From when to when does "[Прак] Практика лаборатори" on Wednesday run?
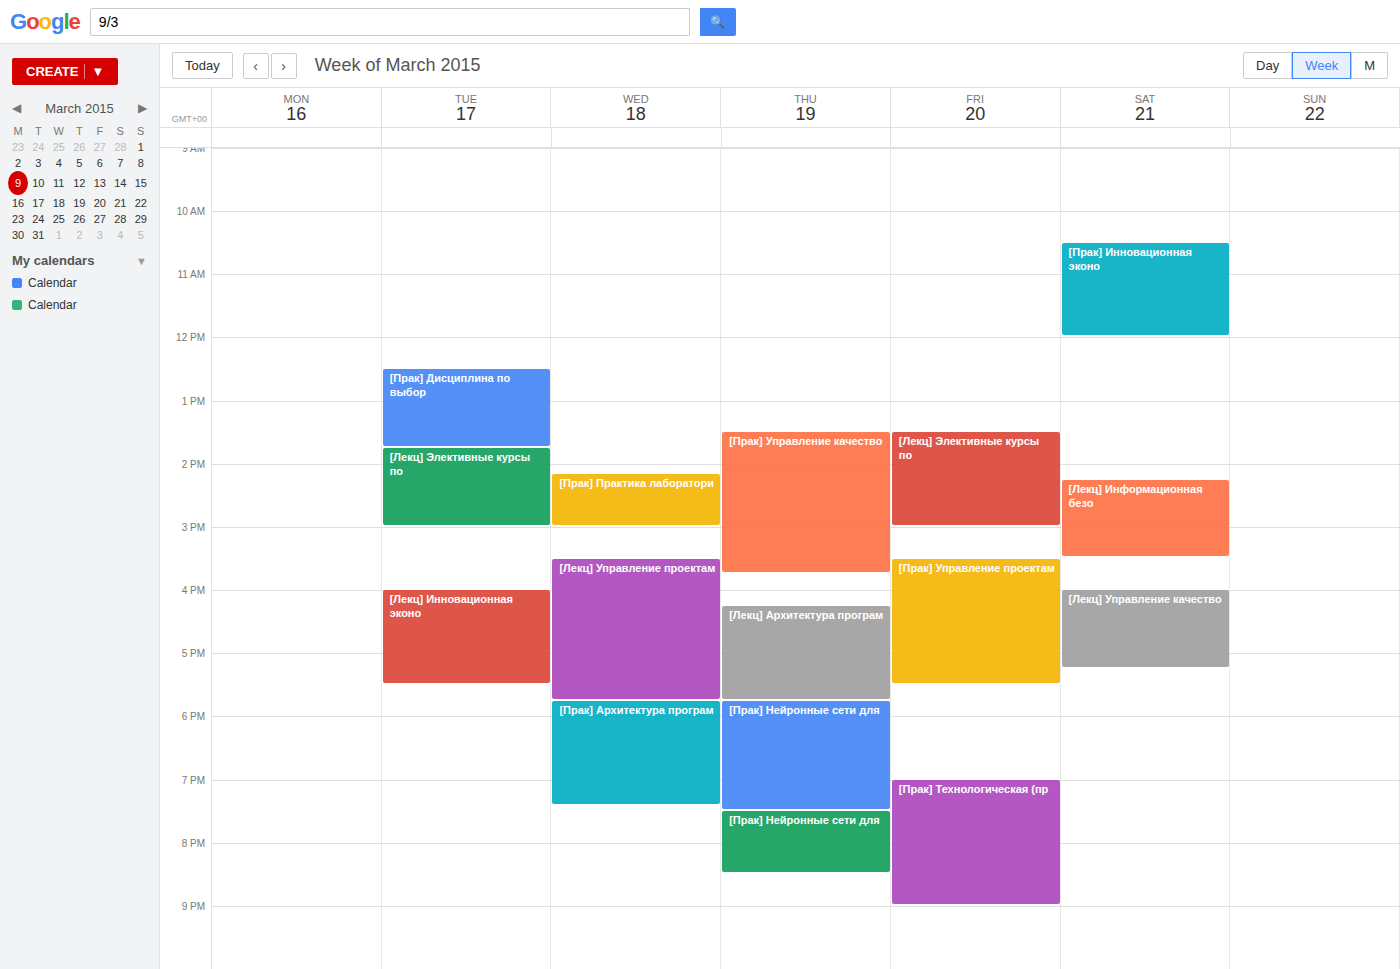
14:10 to 15:00